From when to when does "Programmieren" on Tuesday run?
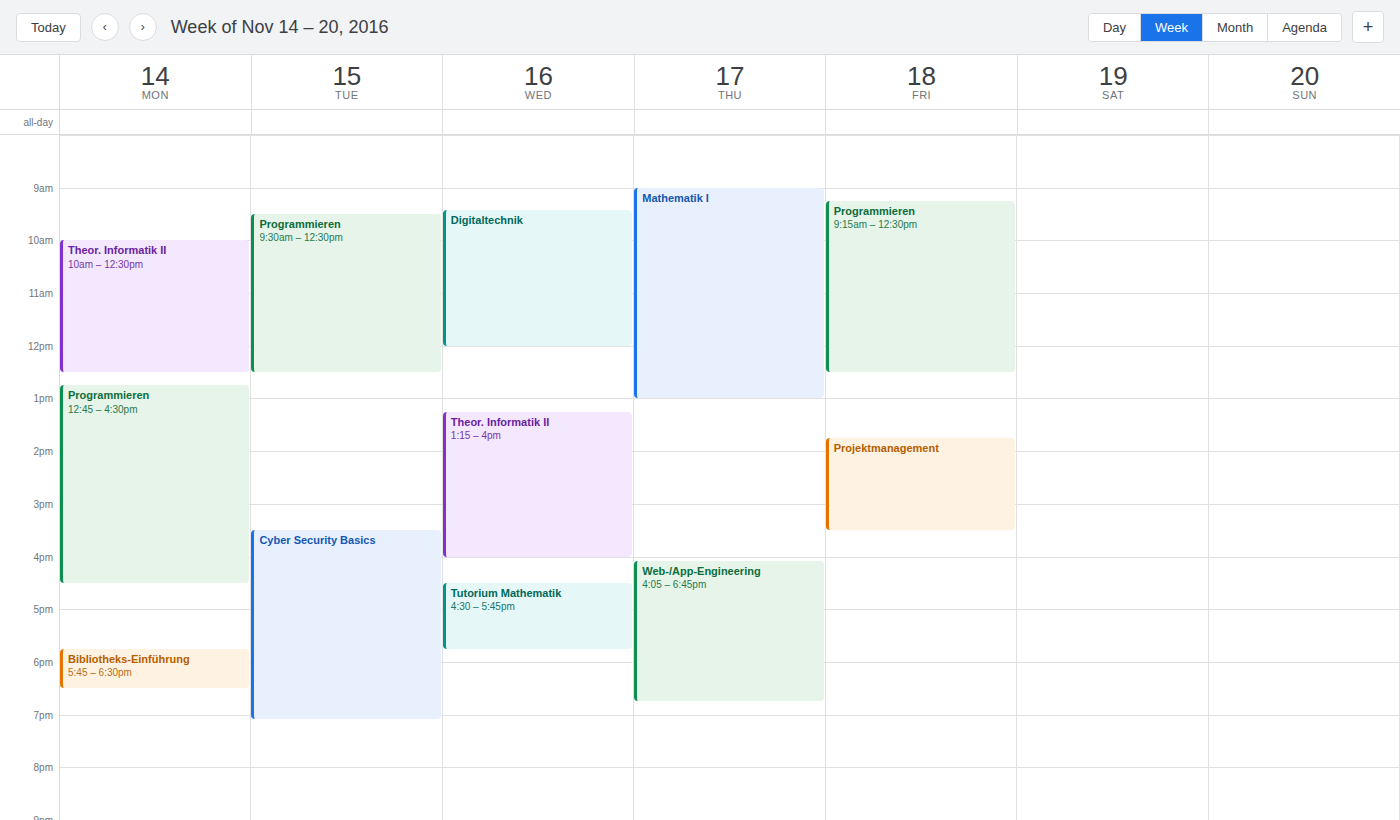
9:30 AM to 12:30 PM